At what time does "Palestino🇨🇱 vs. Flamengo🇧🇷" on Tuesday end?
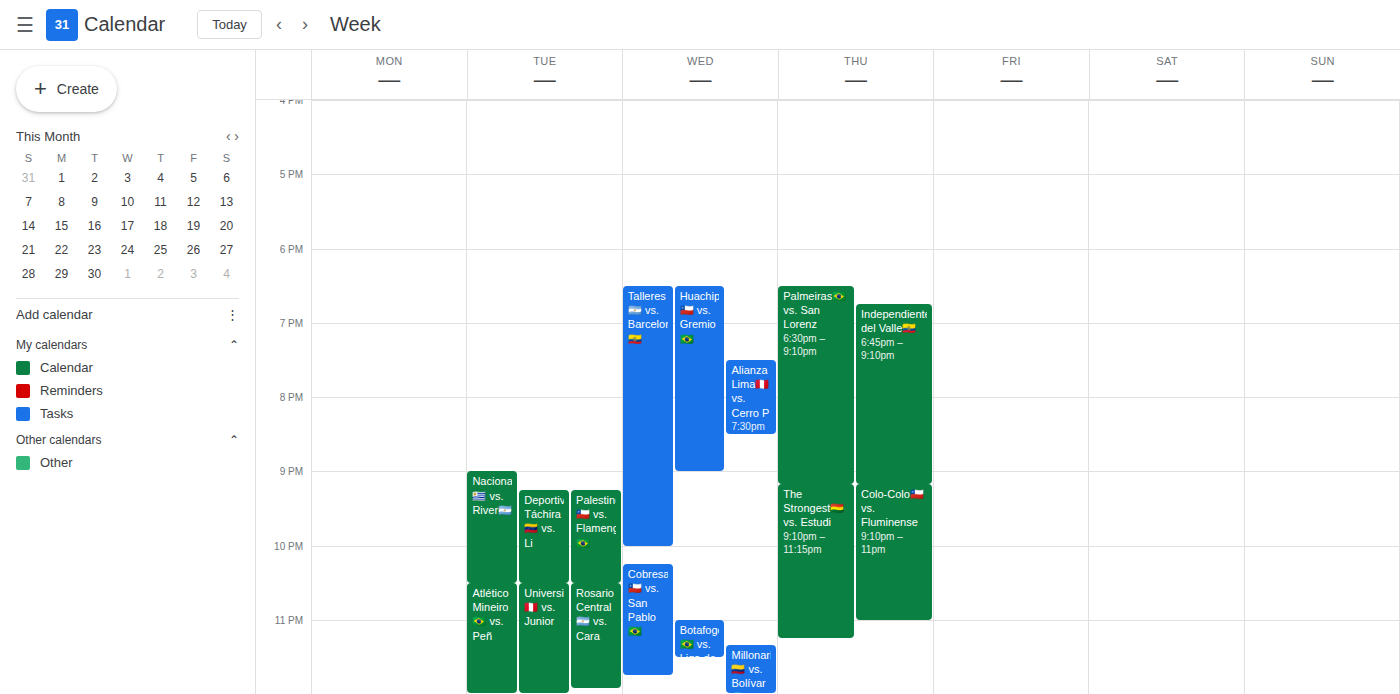
10:30 PM